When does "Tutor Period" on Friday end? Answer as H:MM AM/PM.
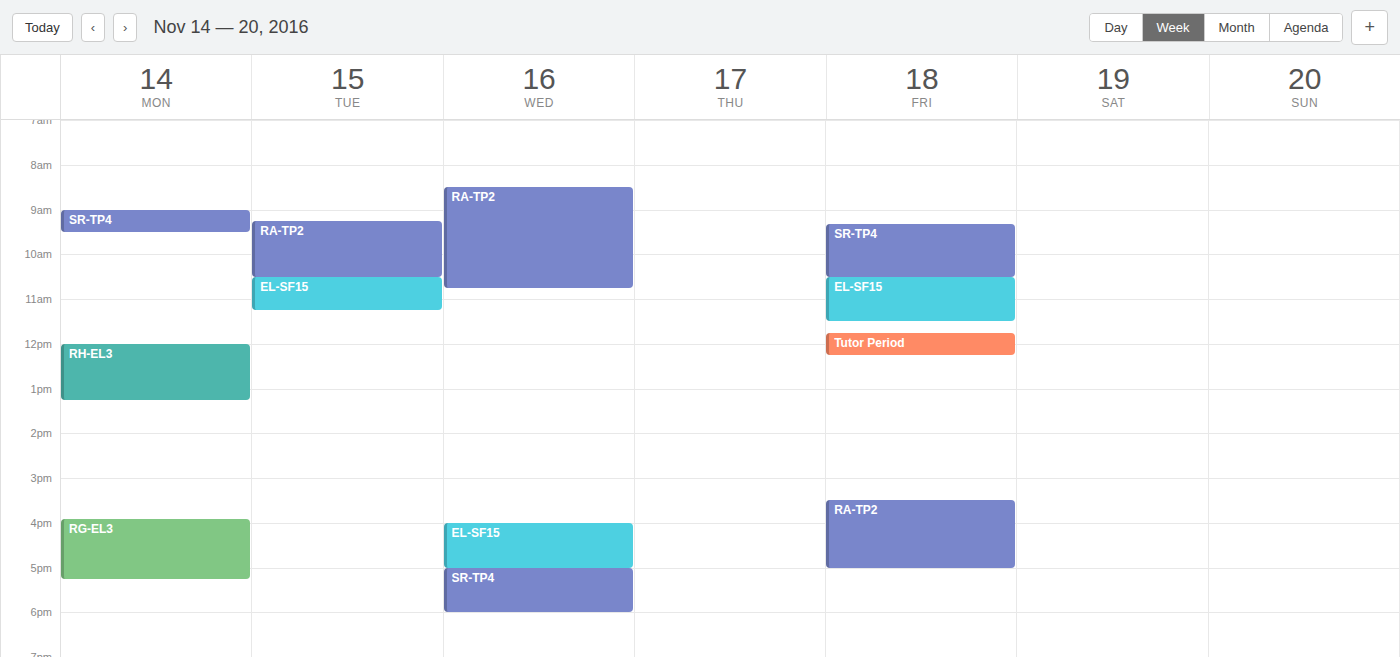
12:15 PM